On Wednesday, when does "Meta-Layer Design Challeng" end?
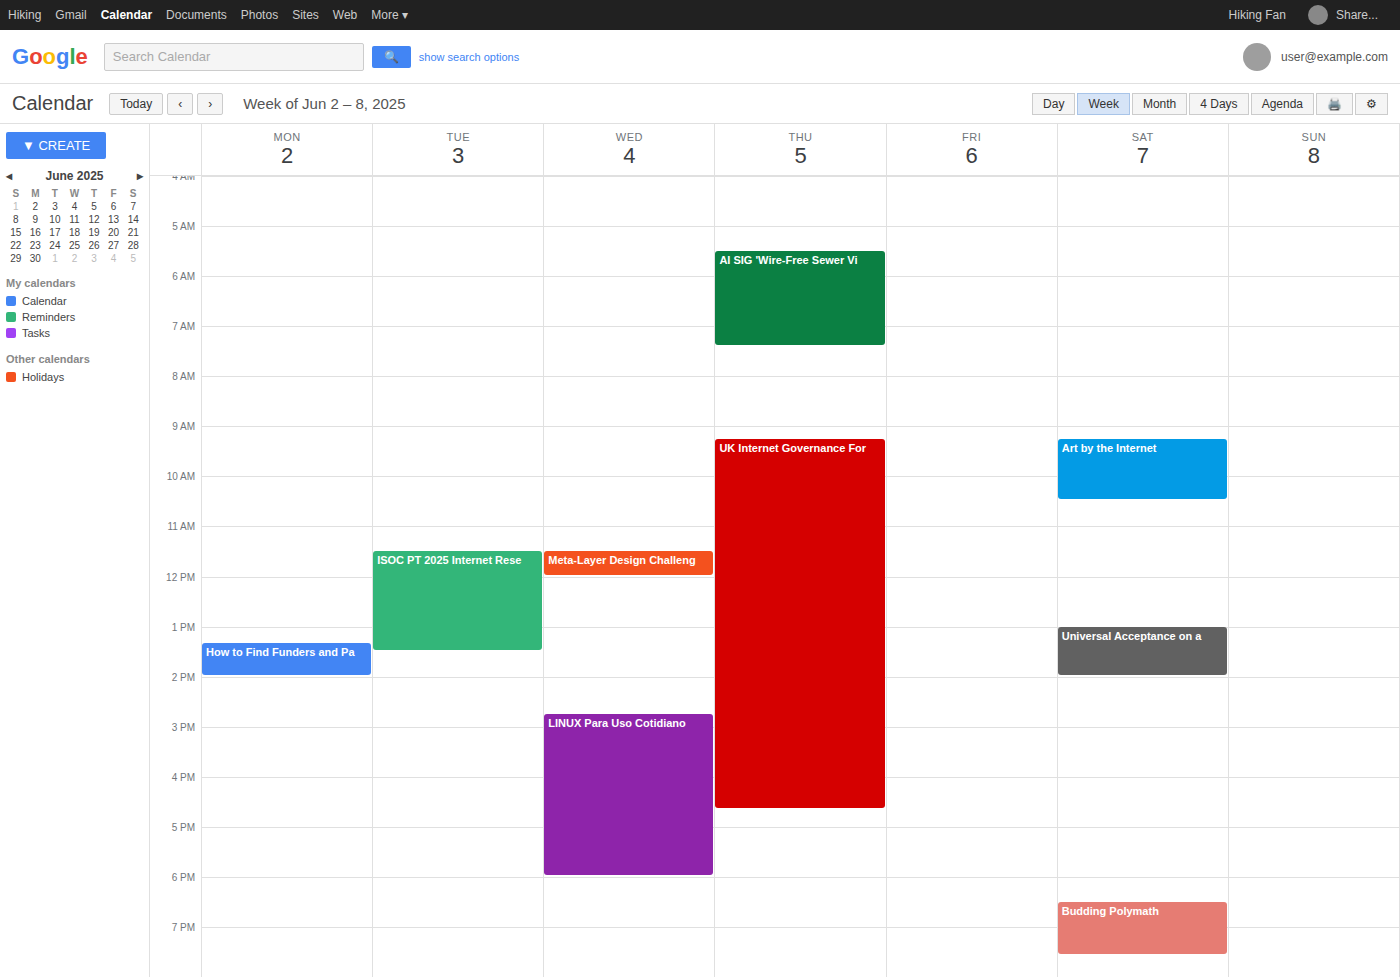
12:00 PM